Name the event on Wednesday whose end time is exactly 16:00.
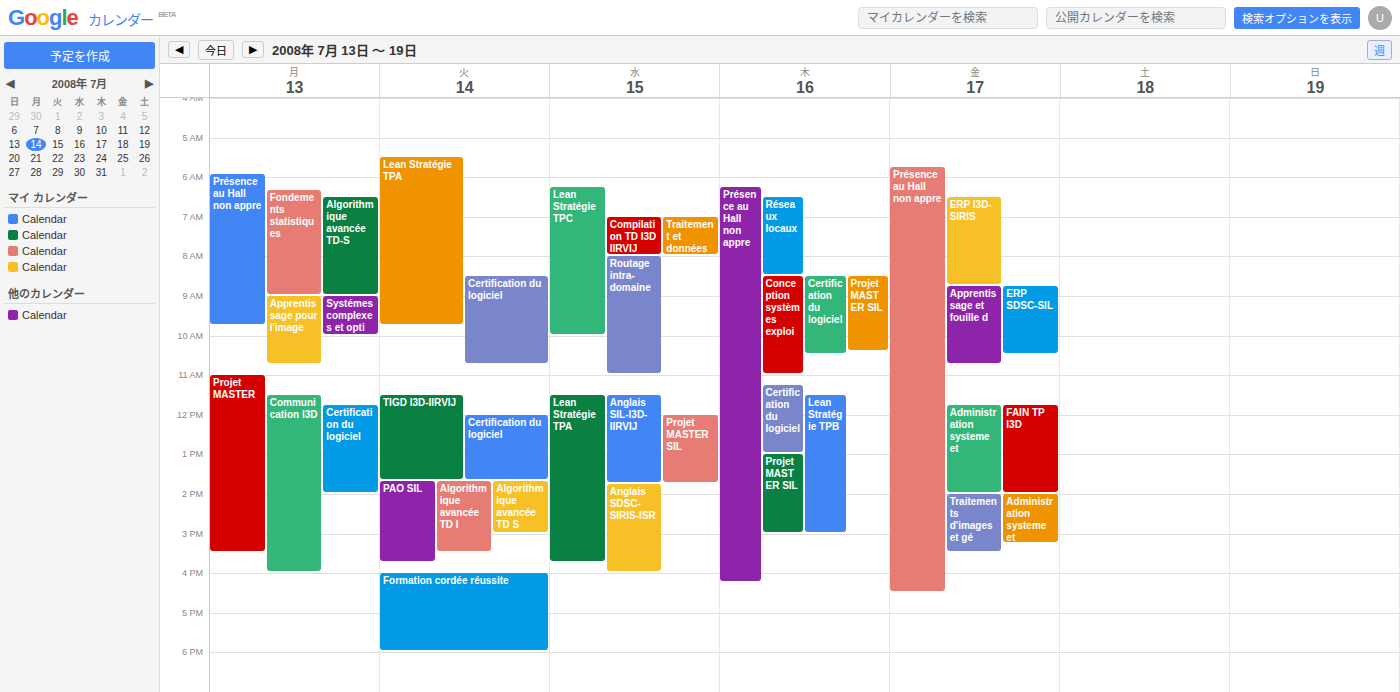
"Anglais SDSC-SIRIS-ISR"